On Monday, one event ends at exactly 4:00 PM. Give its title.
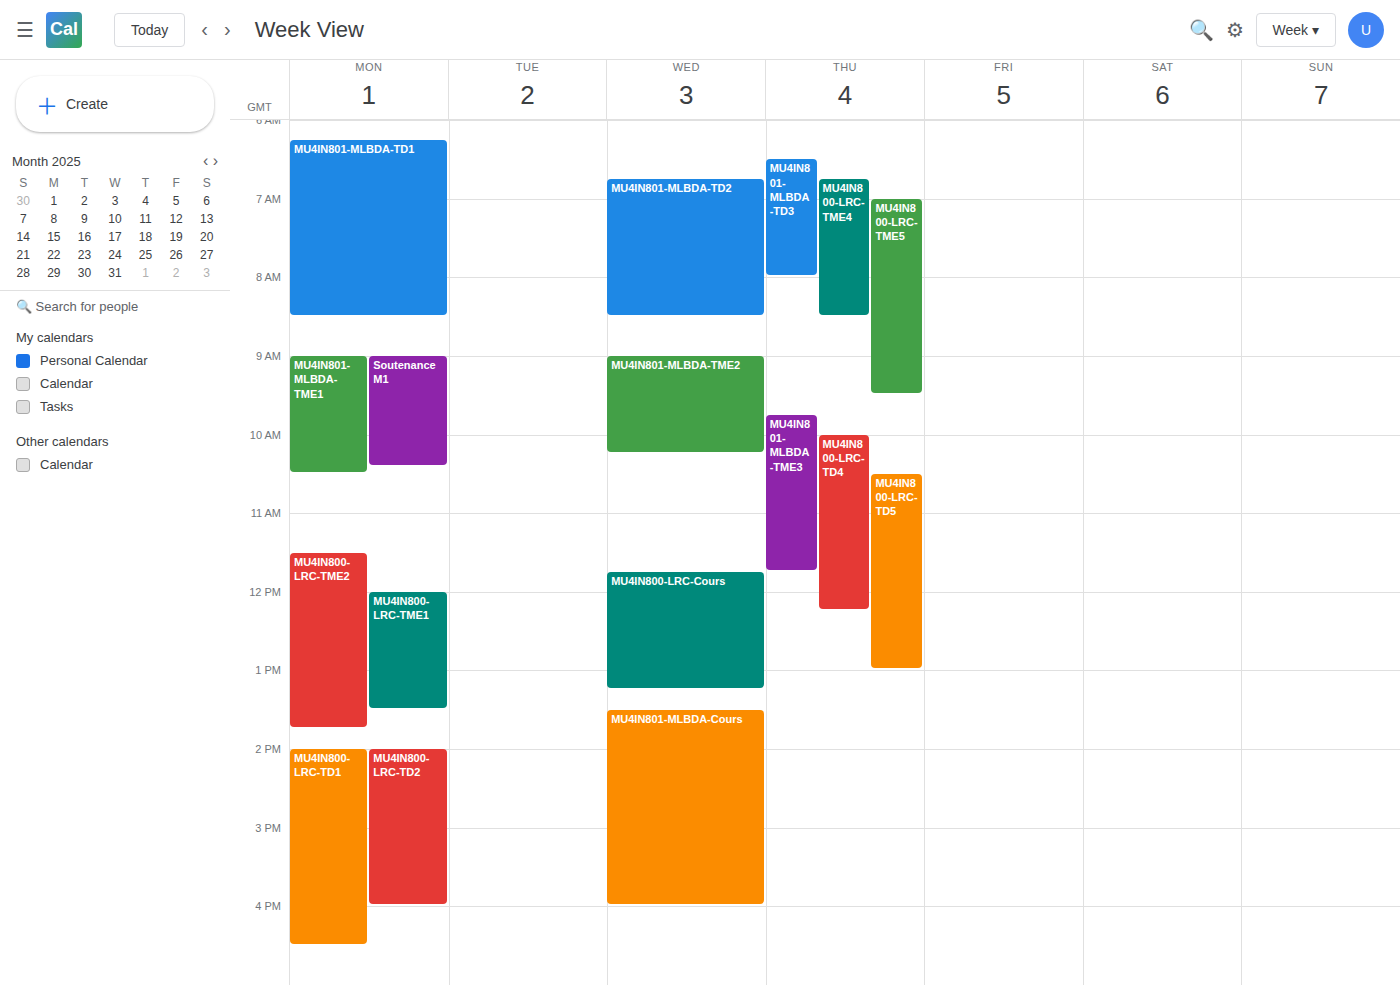
"MU4IN800-LRC-TD2"